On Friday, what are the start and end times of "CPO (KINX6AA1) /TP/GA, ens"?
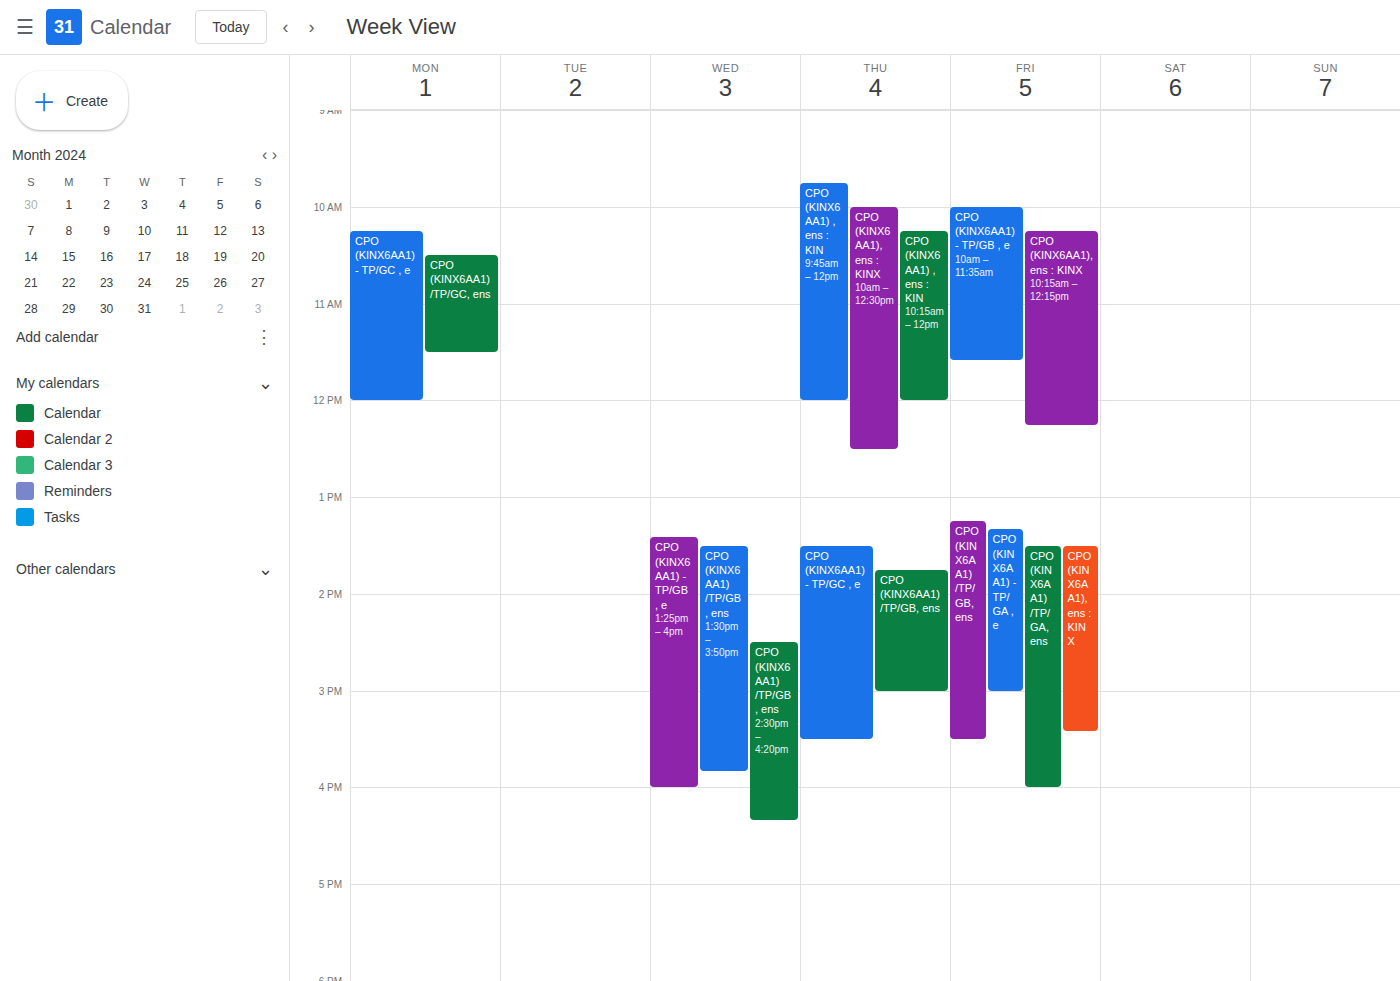
1:30 PM to 4:00 PM